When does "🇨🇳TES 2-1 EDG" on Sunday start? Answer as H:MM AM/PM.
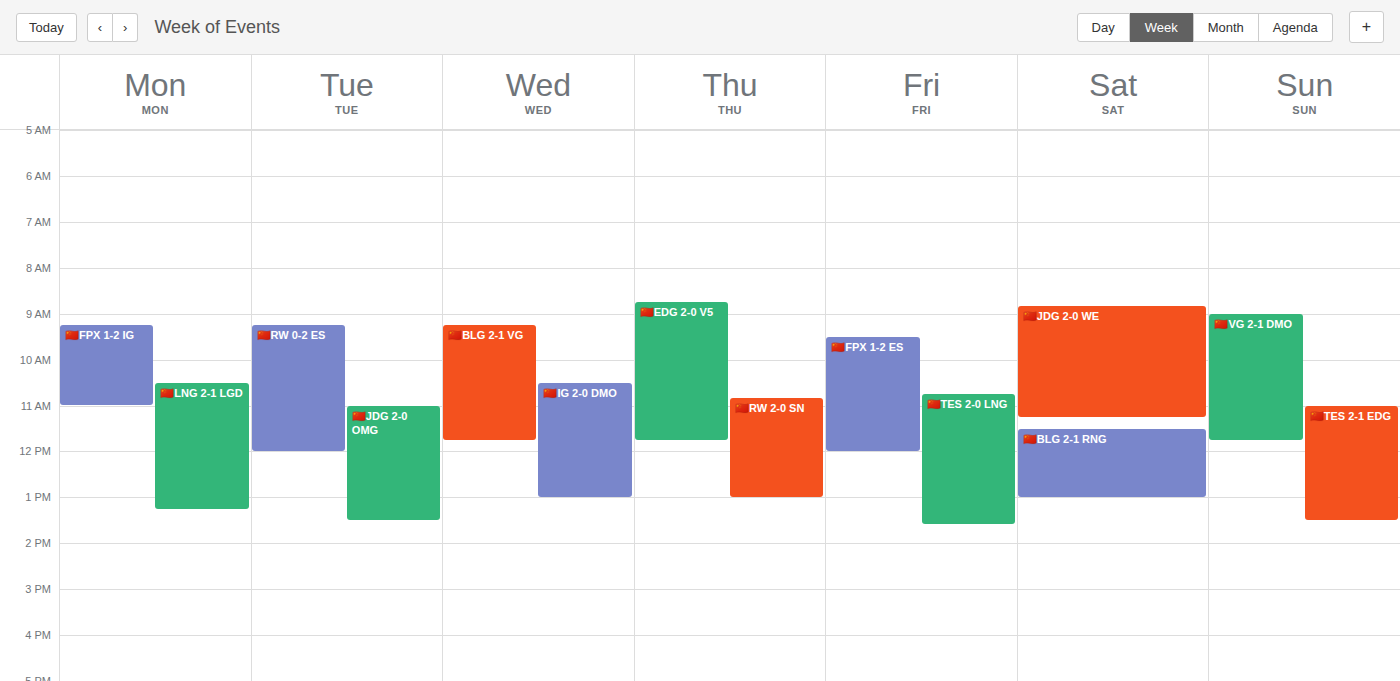
11:00 AM